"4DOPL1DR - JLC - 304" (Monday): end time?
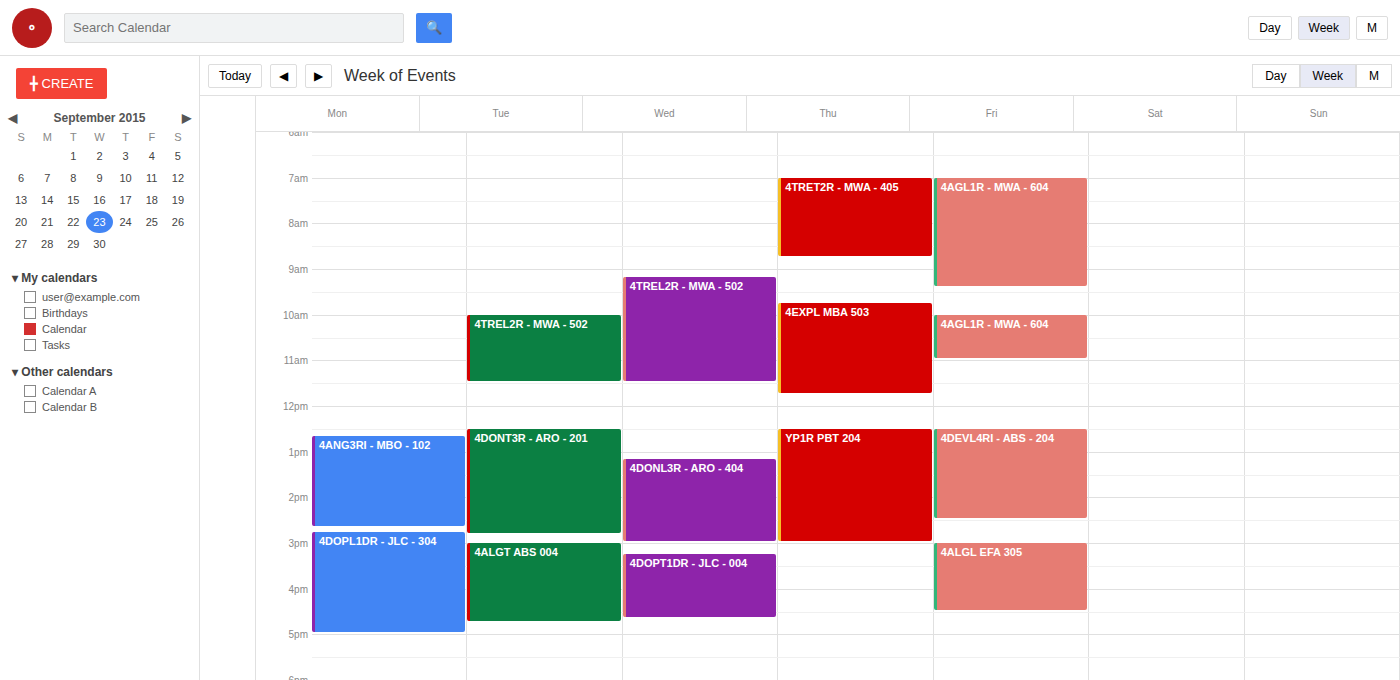
5:00 PM